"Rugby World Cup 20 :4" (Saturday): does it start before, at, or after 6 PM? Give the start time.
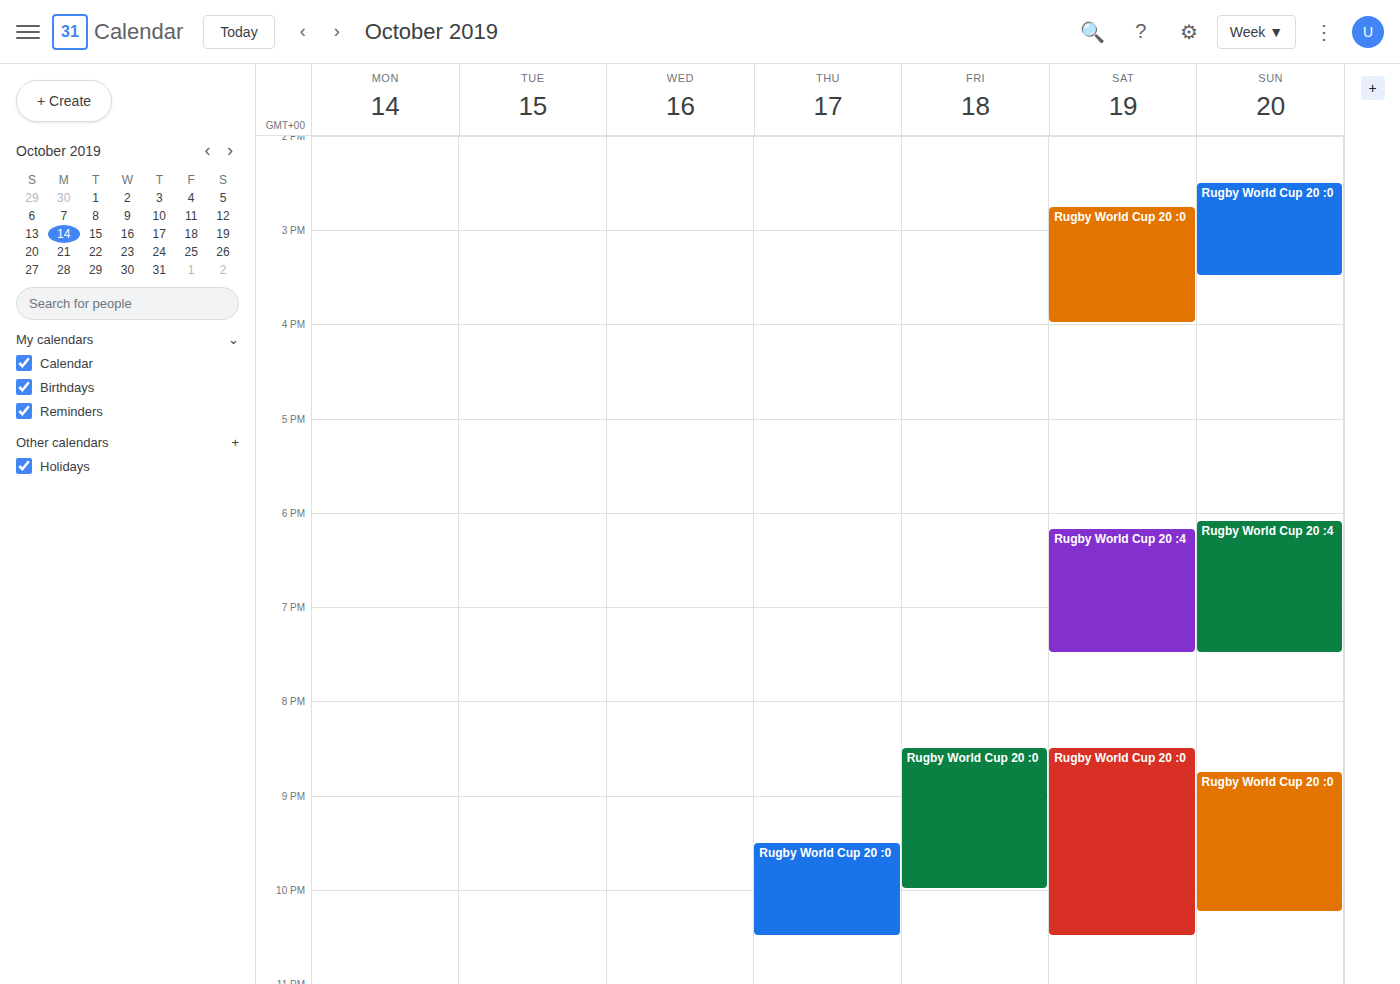
6:10 PM -- after 6 PM, 10 minutes below the 6 PM line.